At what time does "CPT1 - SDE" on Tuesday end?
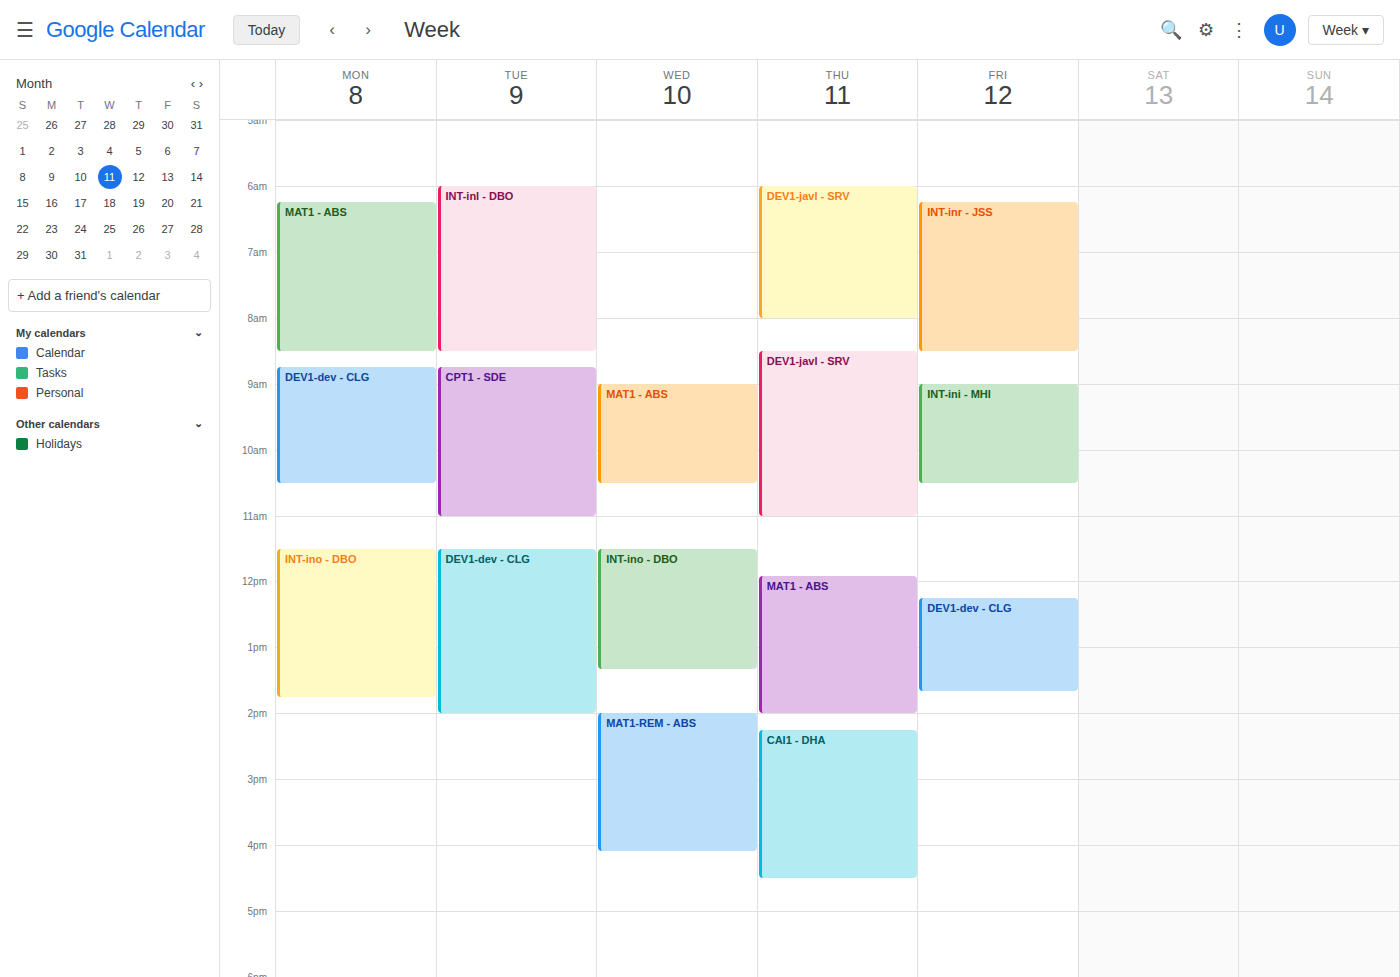
11:00 AM